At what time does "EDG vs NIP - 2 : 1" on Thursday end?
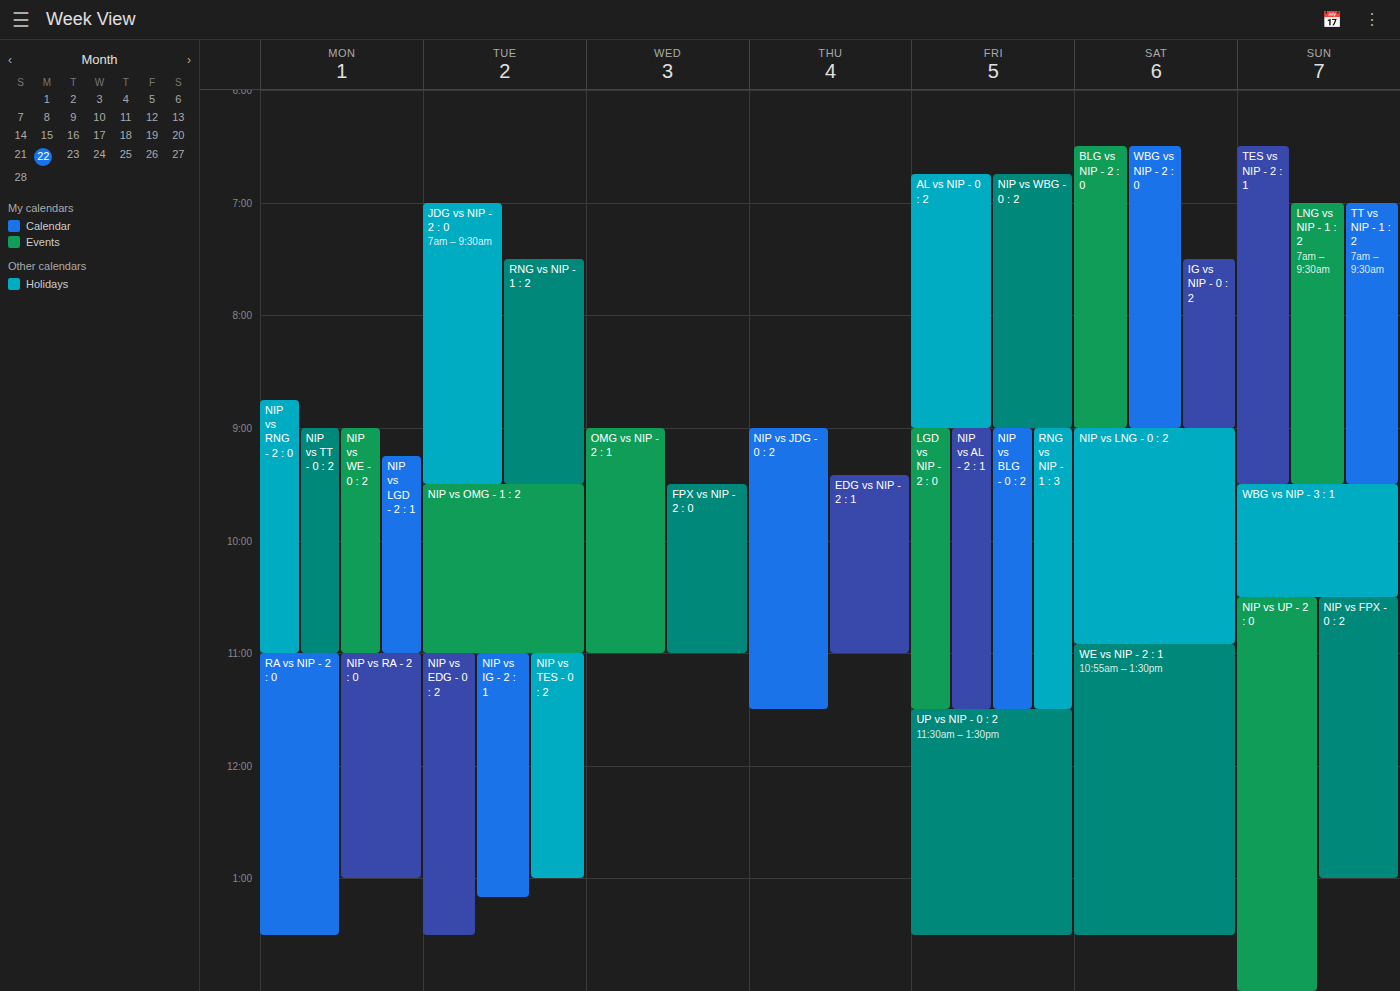
11:00 AM